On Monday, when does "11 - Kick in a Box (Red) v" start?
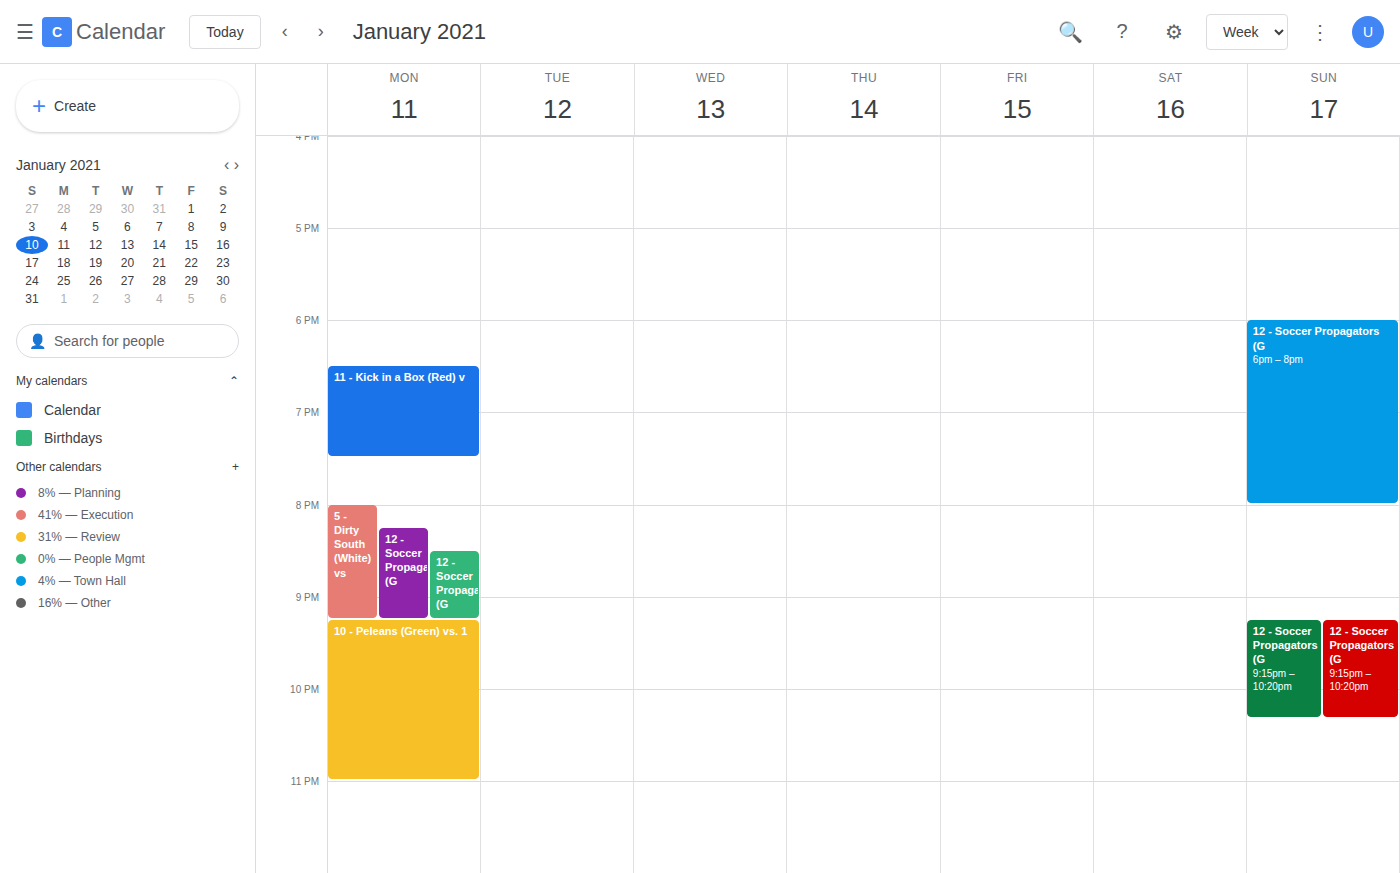
6:30 PM